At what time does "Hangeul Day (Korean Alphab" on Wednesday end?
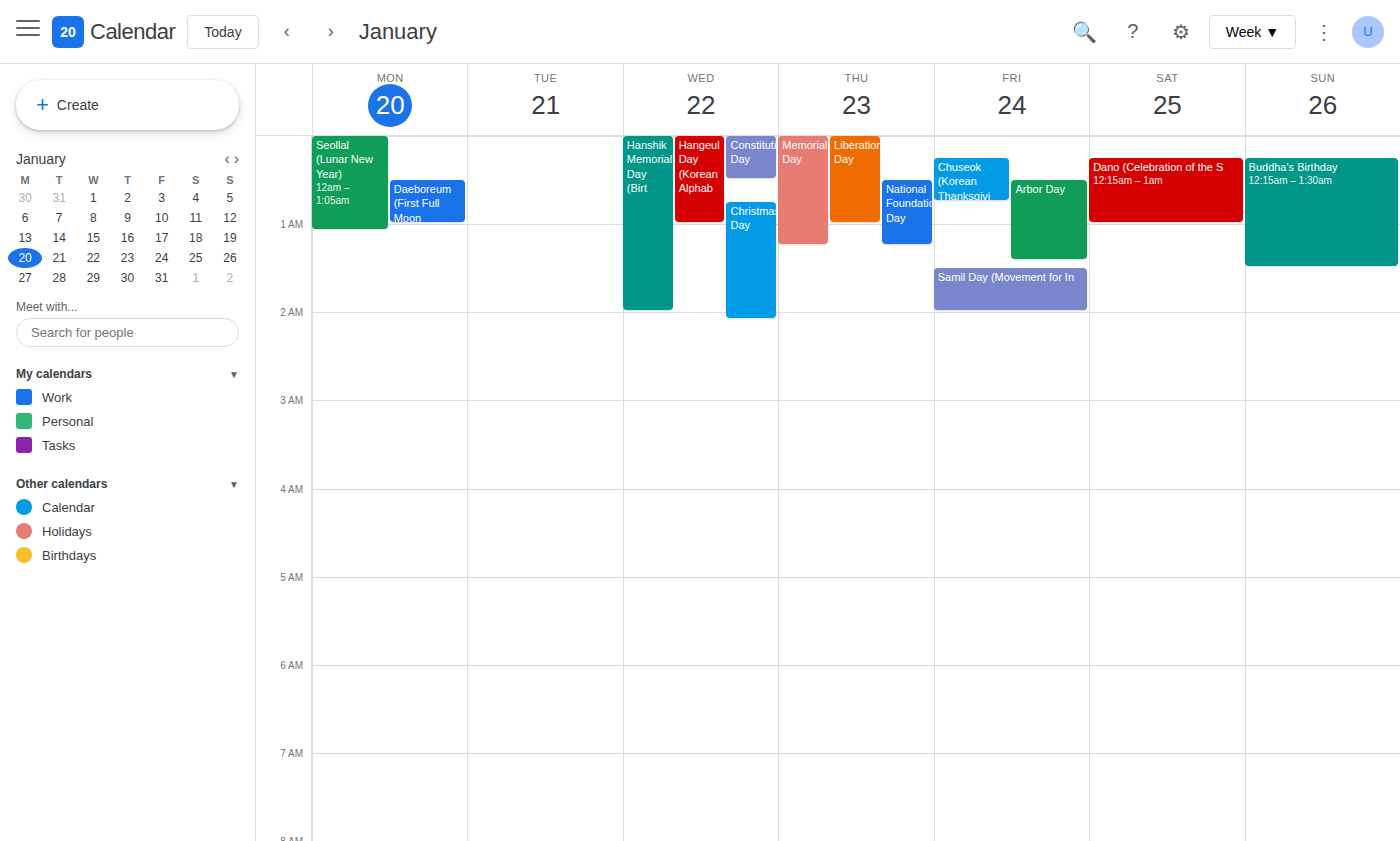
1:00 AM